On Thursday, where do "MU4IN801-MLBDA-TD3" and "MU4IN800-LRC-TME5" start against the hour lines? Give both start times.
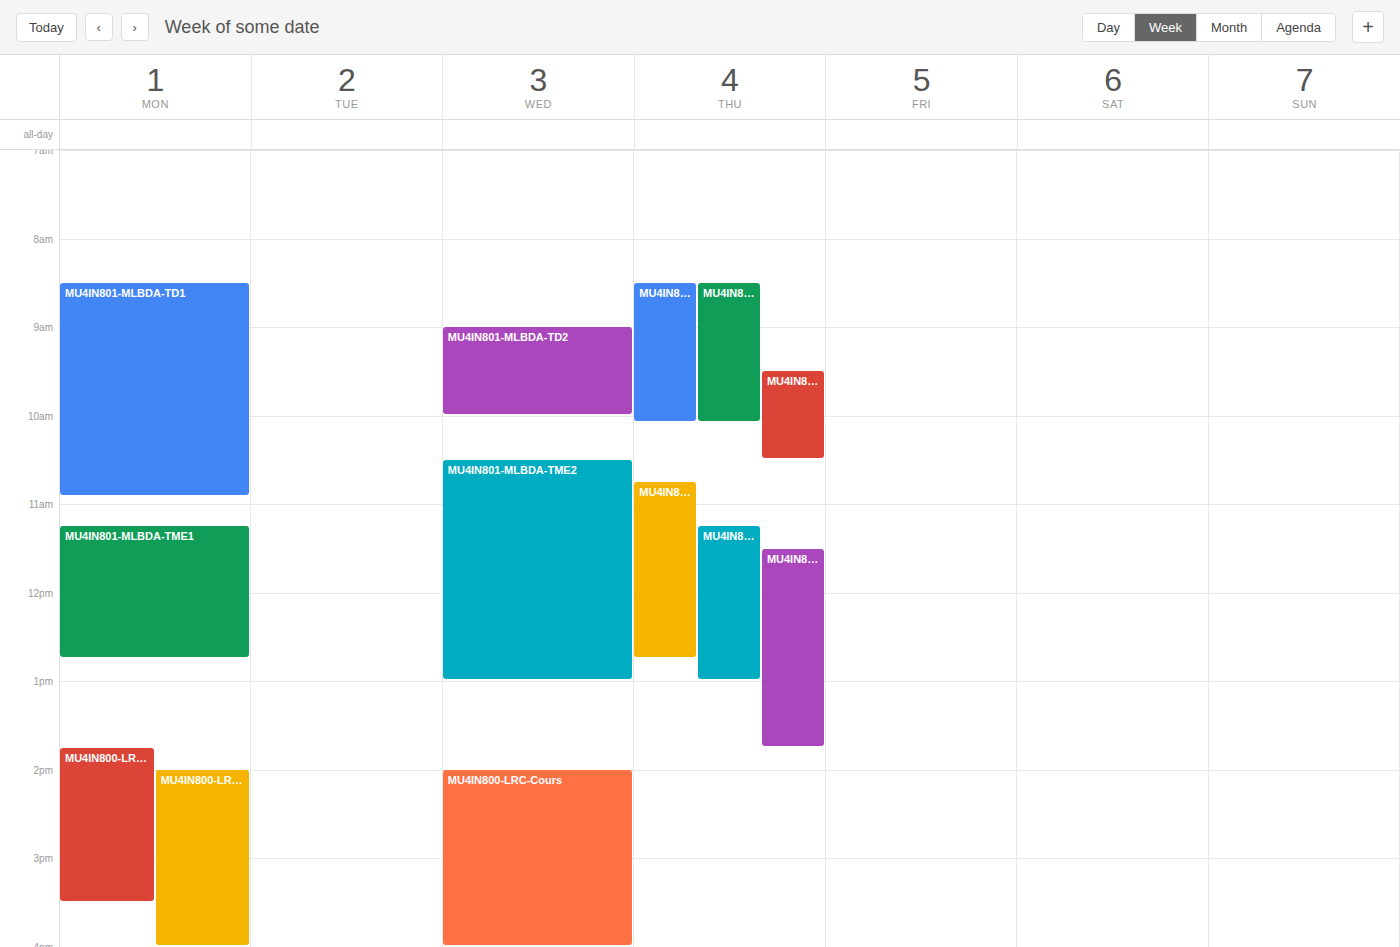
"MU4IN801-MLBDA-TD3": 9:30 AM, halfway between the 9 AM and 10 AM lines. "MU4IN800-LRC-TME5": 8:30 AM, halfway between the 8 AM and 9 AM lines.